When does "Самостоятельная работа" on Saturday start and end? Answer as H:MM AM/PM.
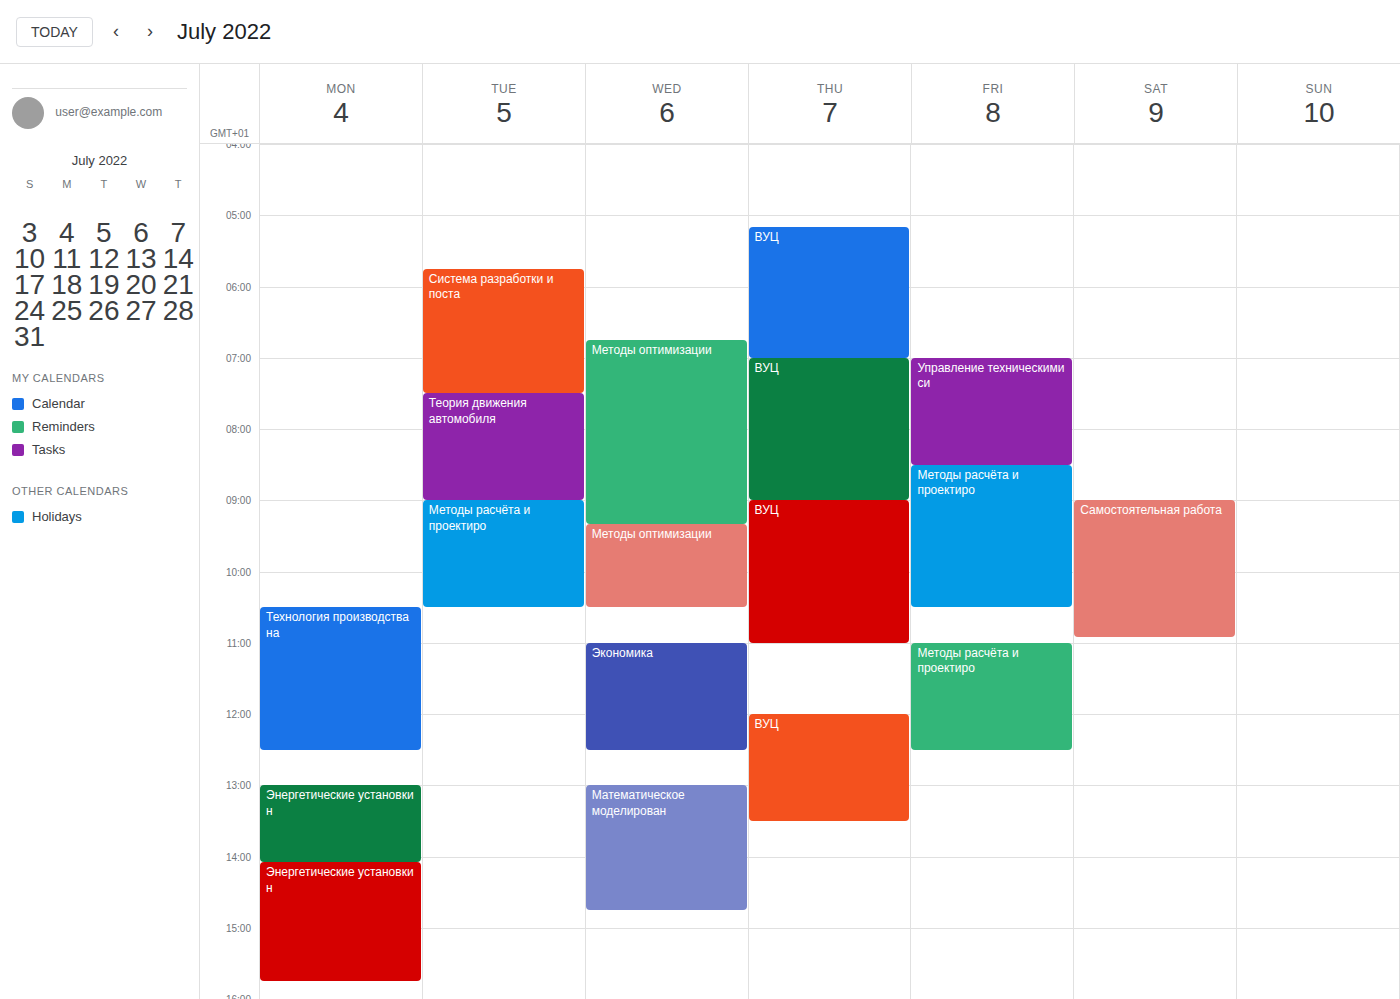
9:00 AM to 10:55 AM